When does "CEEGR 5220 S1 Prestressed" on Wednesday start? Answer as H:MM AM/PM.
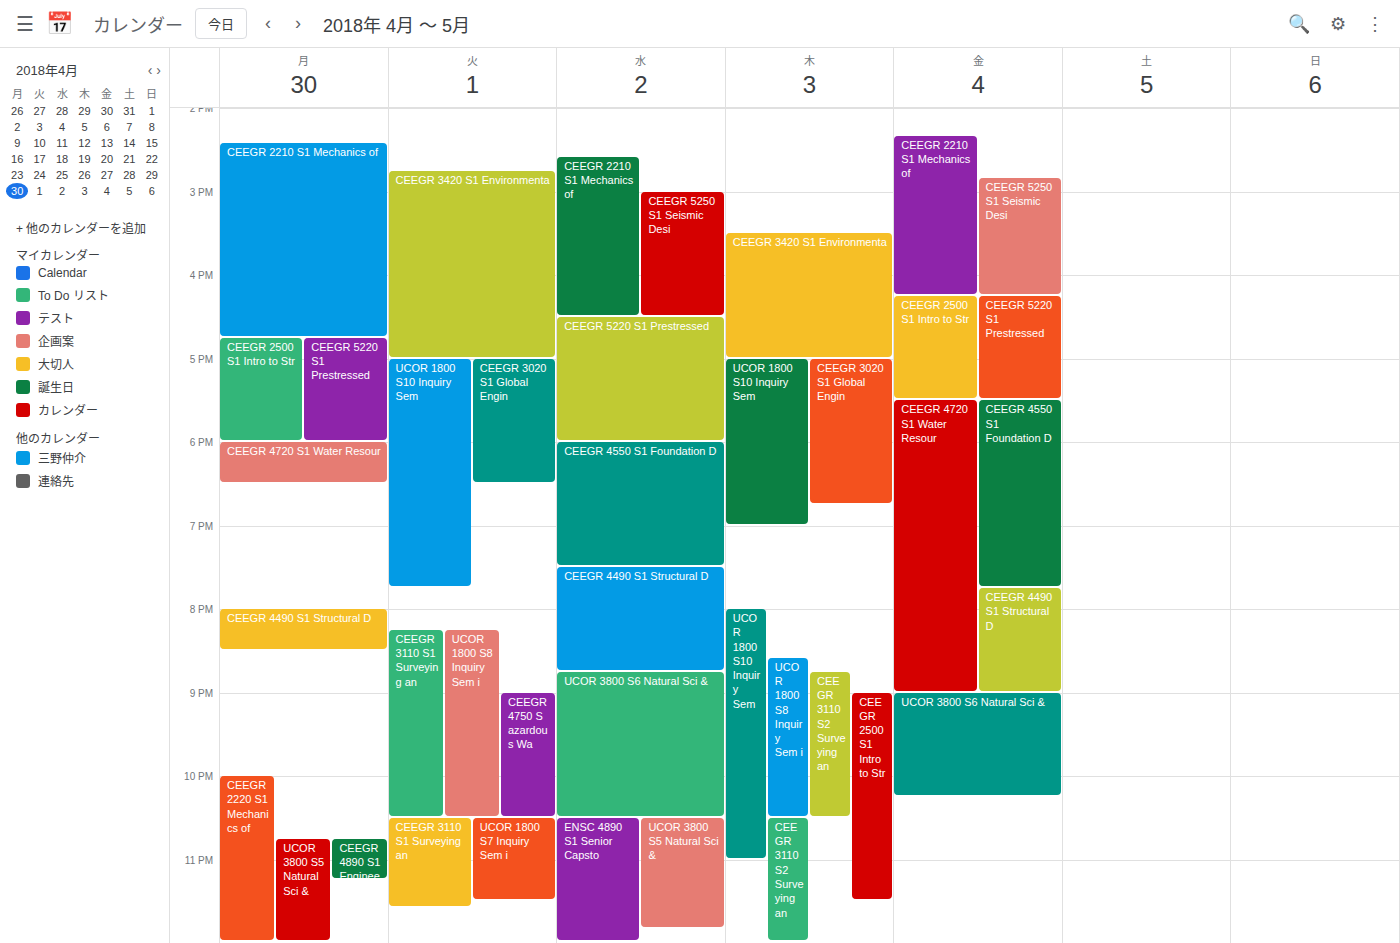
4:30 PM